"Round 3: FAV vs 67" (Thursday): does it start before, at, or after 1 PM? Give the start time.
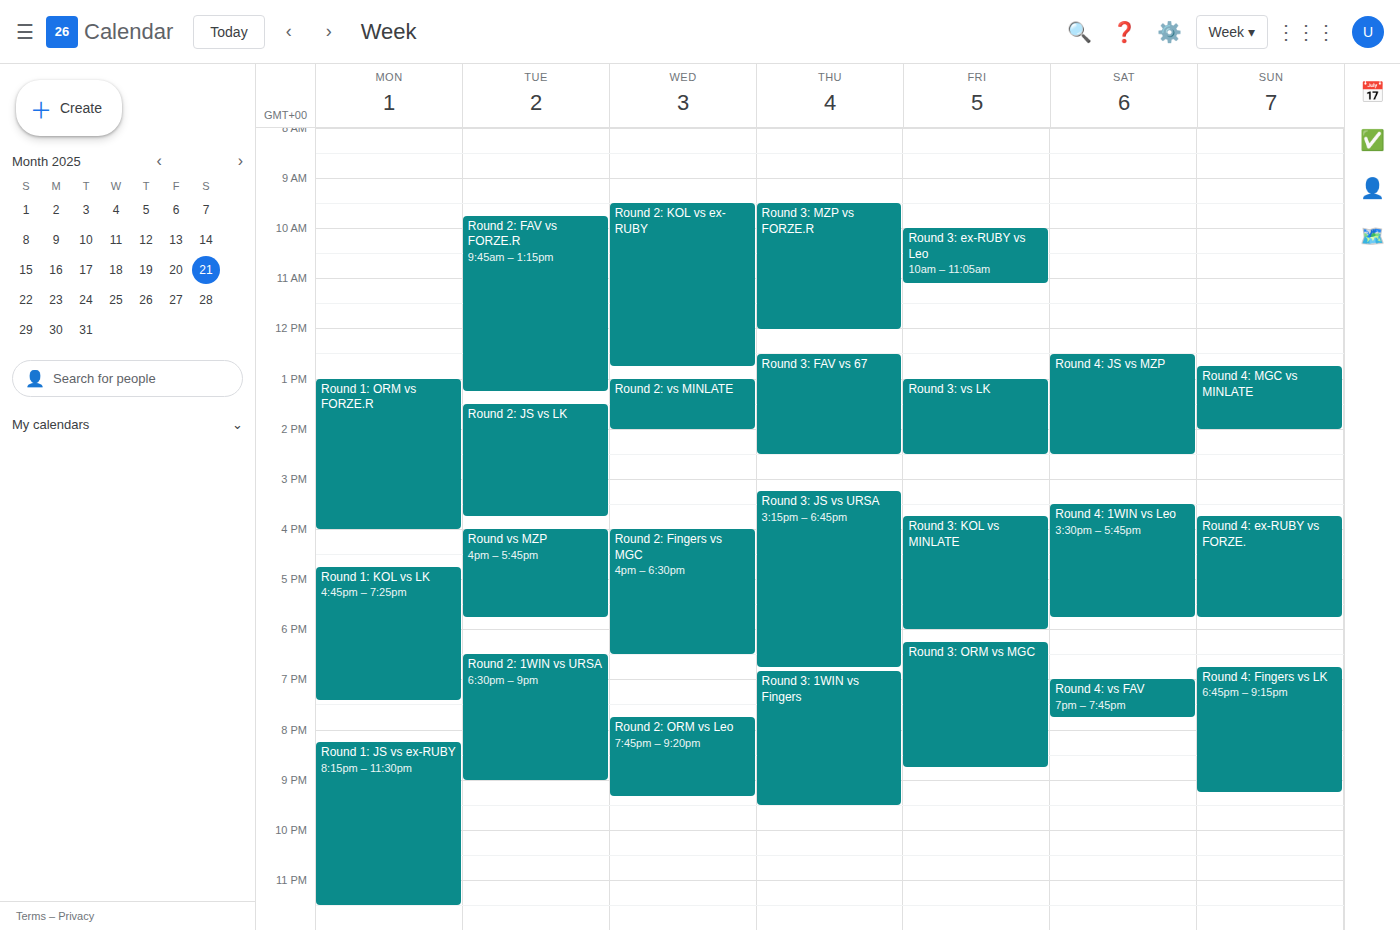
12:30 PM -- before 1 PM, 30 minutes above the 1 PM line.